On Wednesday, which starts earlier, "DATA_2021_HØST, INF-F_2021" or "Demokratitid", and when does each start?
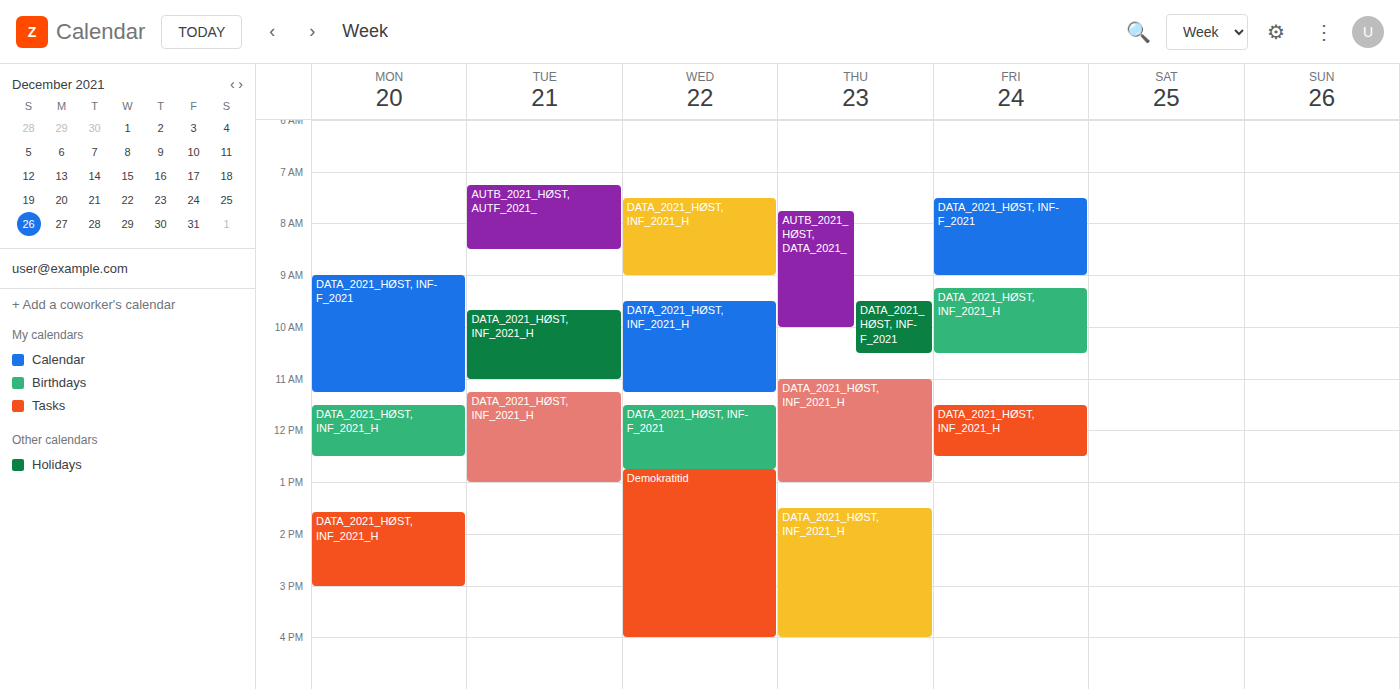
"DATA_2021_HØST, INF-F_2021" 11:30; "Demokratitid" 12:45.